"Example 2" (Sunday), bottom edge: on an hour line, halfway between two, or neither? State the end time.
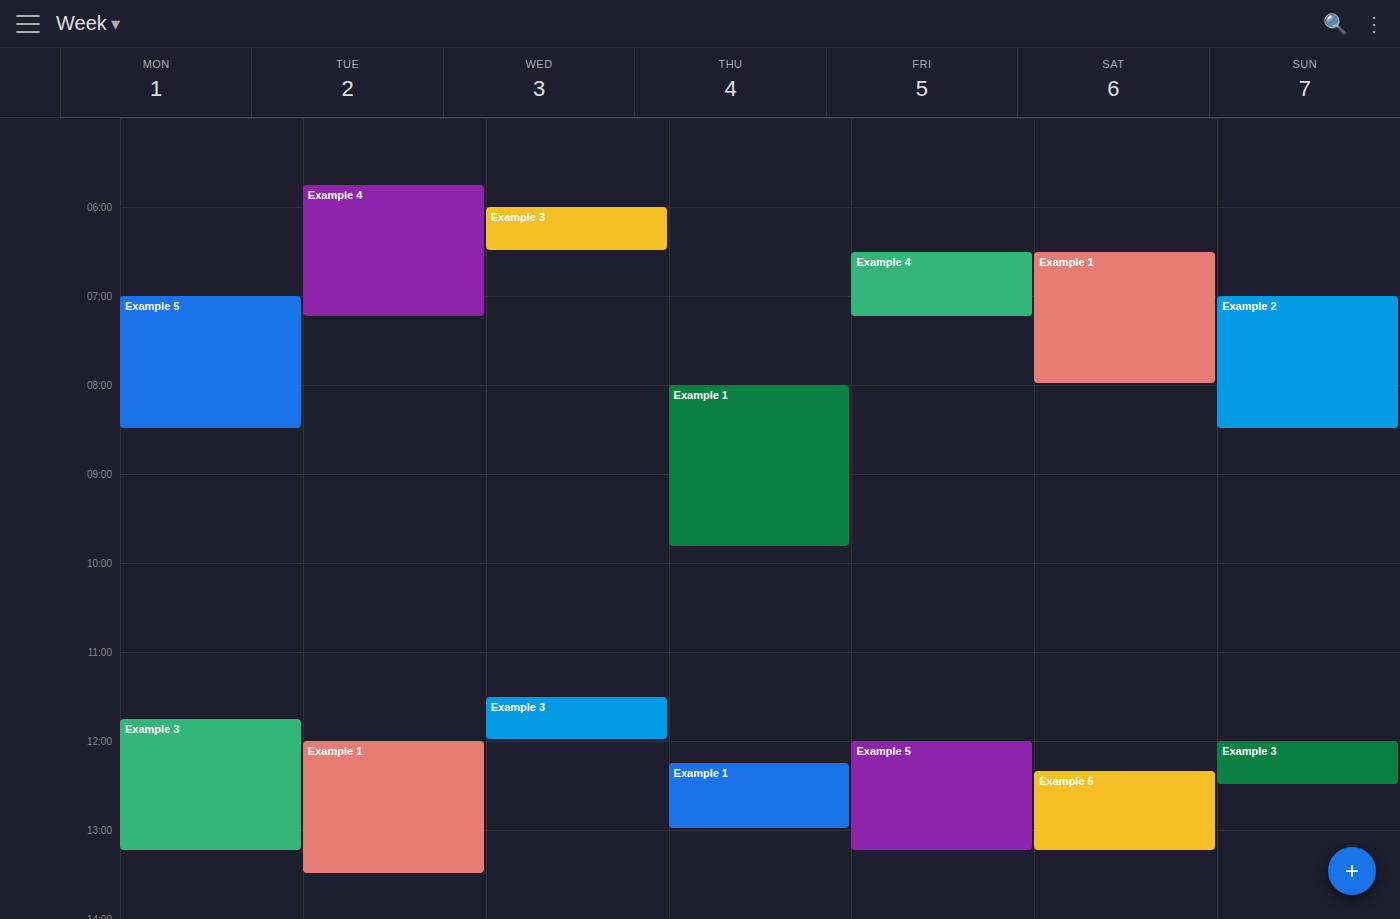
8:30 AM -- halfway between the 8 AM and 9 AM lines.